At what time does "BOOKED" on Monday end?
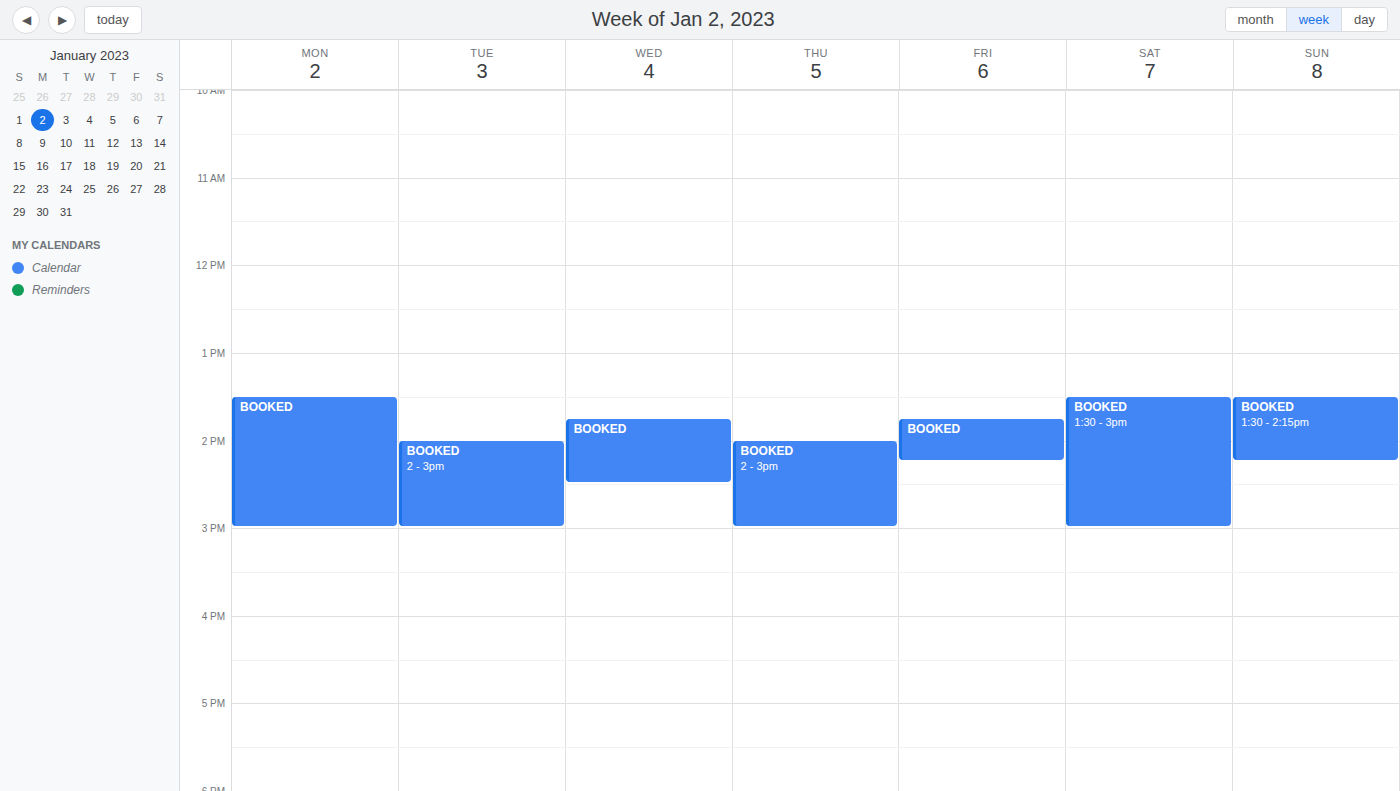
15:00